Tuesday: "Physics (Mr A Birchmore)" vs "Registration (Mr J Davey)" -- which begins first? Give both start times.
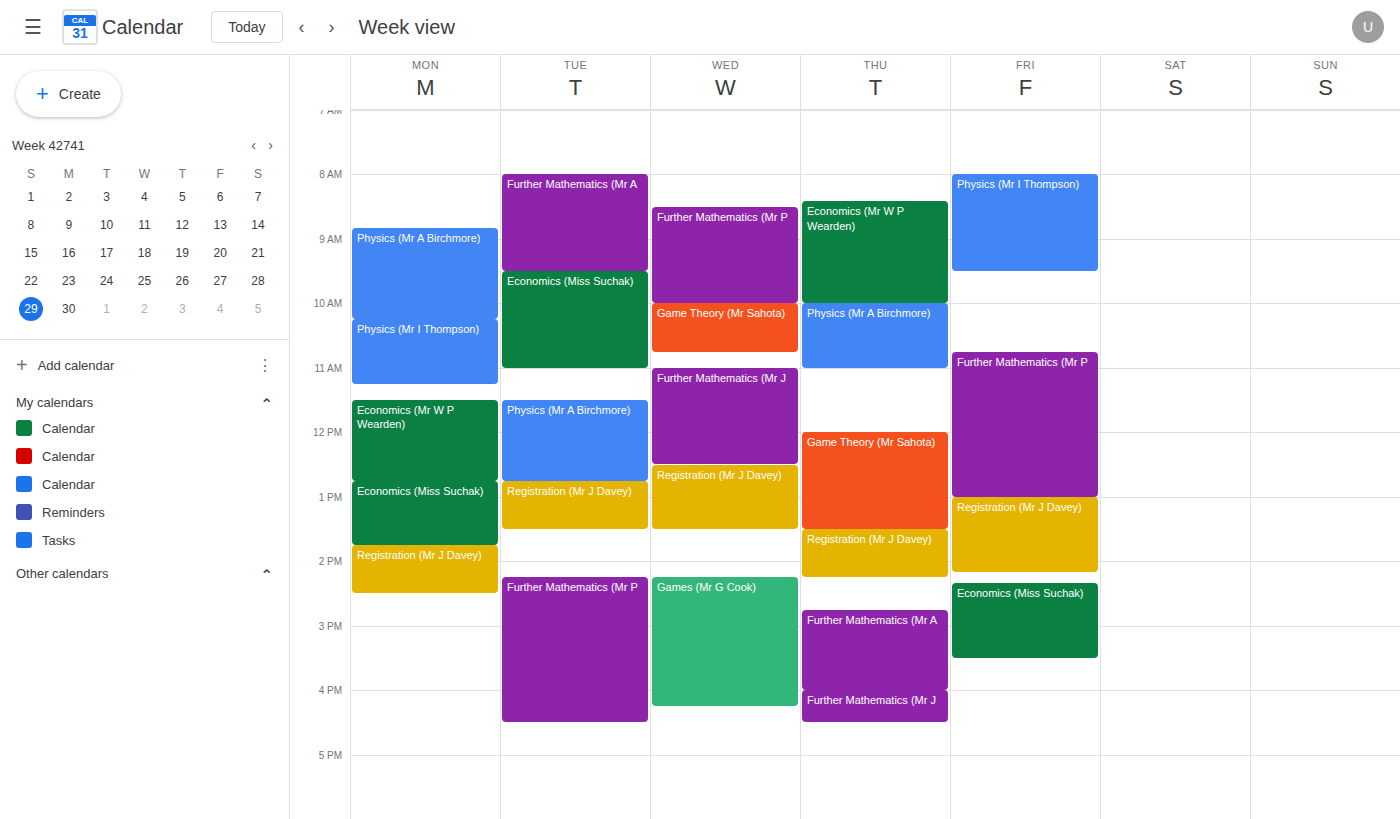
"Physics (Mr A Birchmore)" 11:30 AM; "Registration (Mr J Davey)" 12:45 PM.